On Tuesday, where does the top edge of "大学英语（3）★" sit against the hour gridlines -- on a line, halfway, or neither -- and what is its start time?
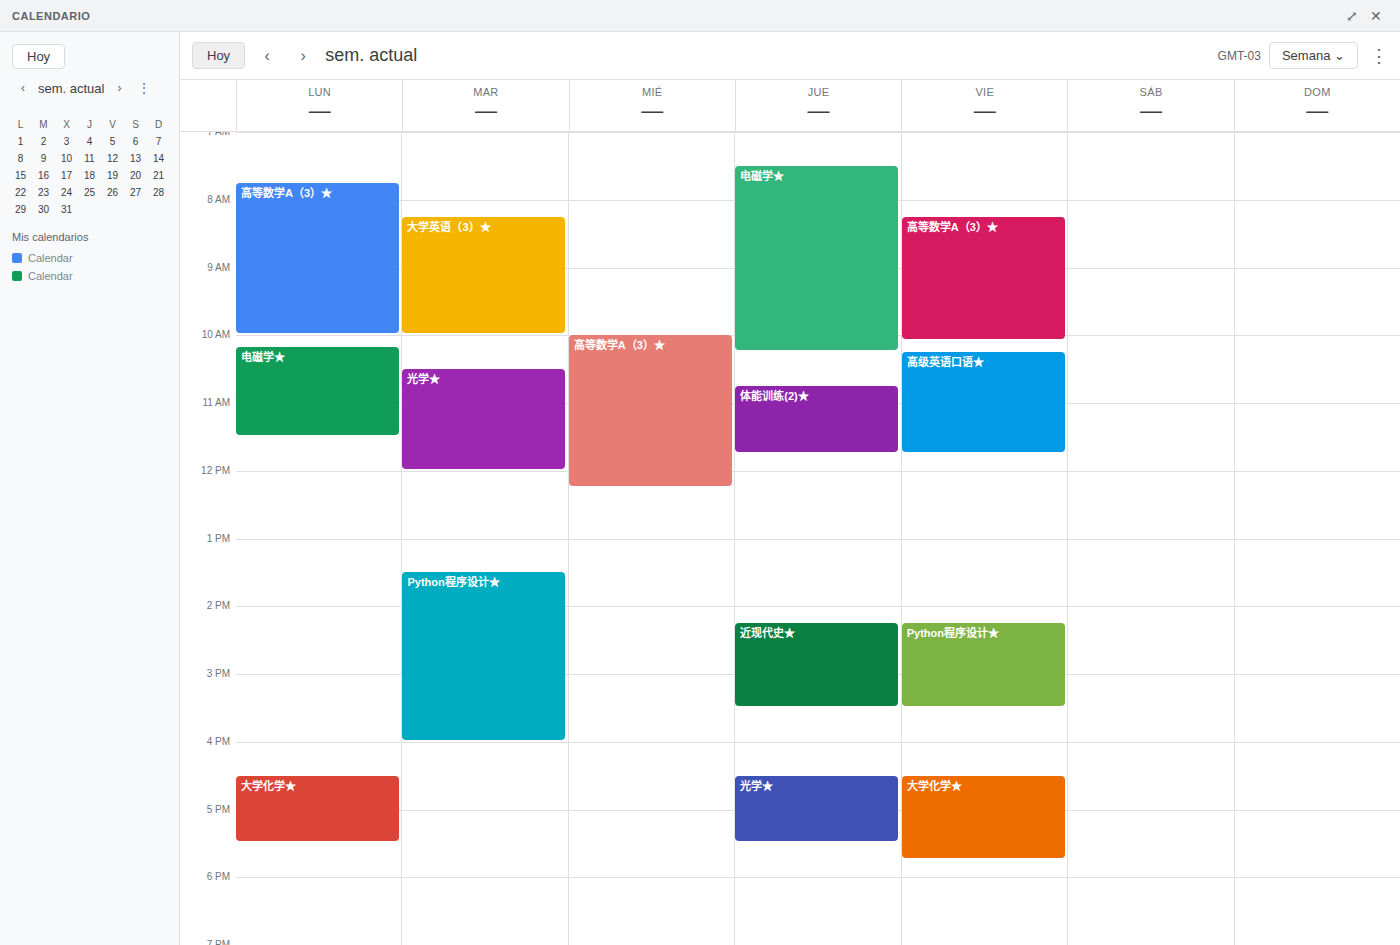
8:15 AM -- neither: a quarter of the way from the 8 AM line to the 9 AM line.